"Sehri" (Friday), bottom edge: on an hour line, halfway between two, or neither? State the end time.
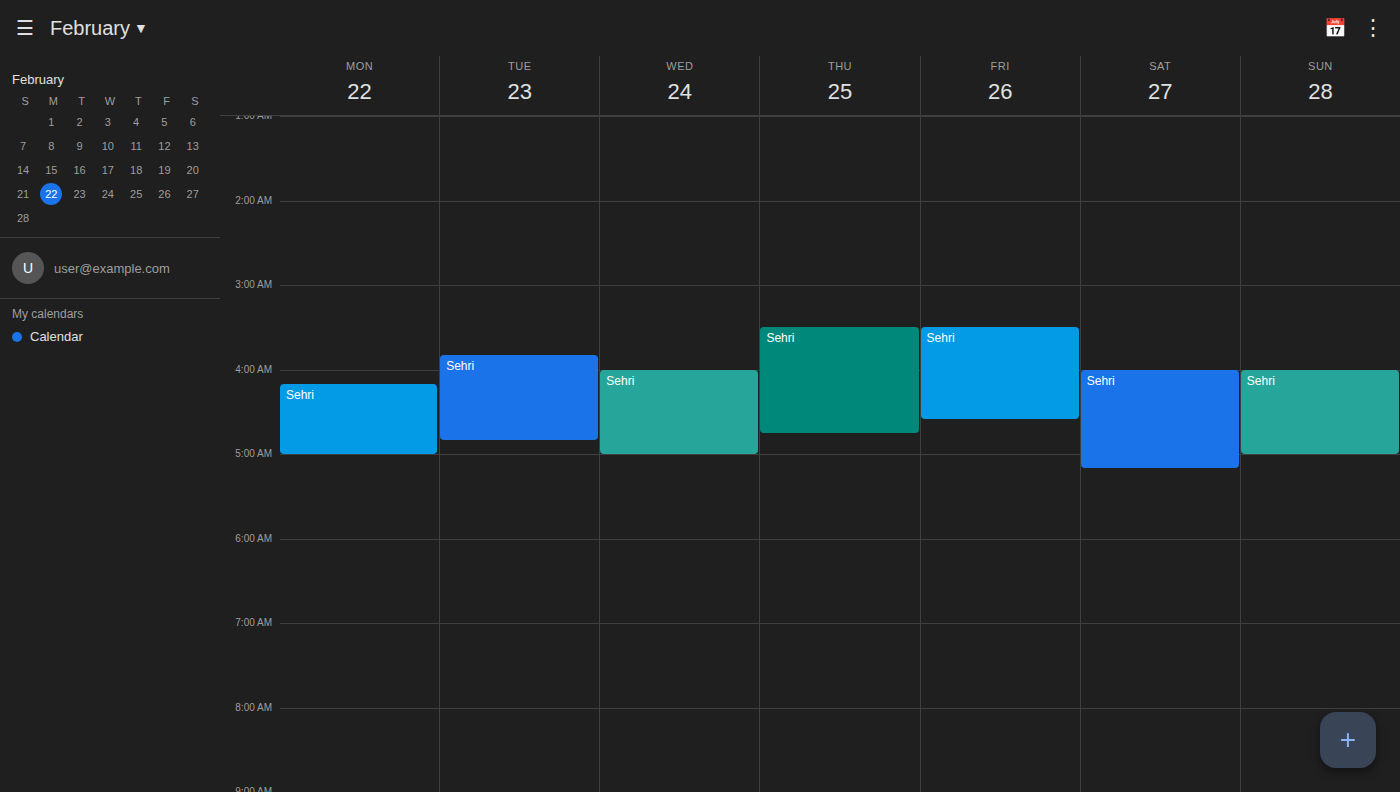
4:35 AM -- neither: 35 minutes below the 4 AM line and 25 minutes above the 5 AM line.